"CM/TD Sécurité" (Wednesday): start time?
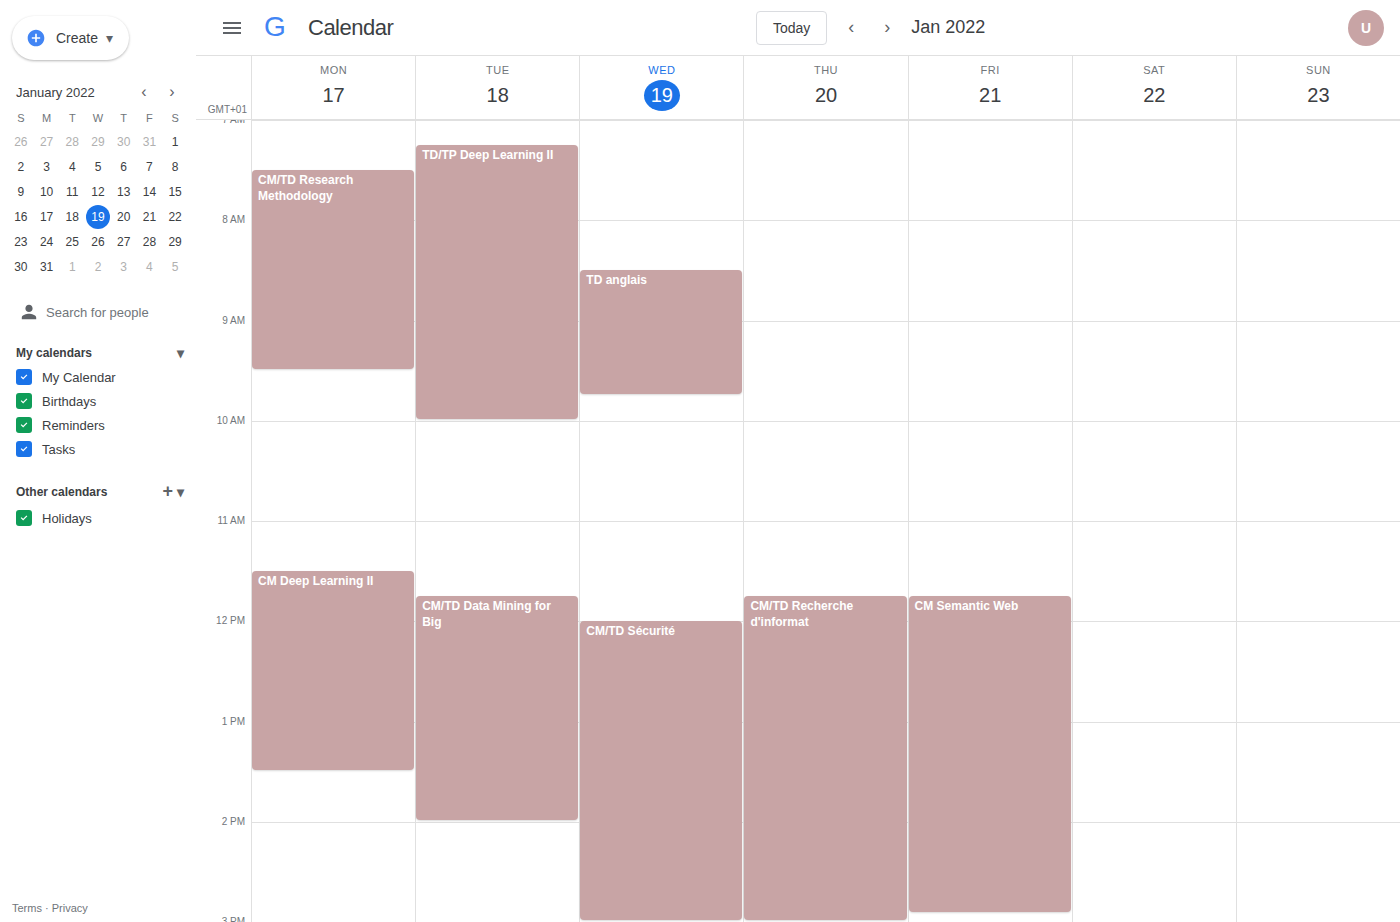
12:00 PM